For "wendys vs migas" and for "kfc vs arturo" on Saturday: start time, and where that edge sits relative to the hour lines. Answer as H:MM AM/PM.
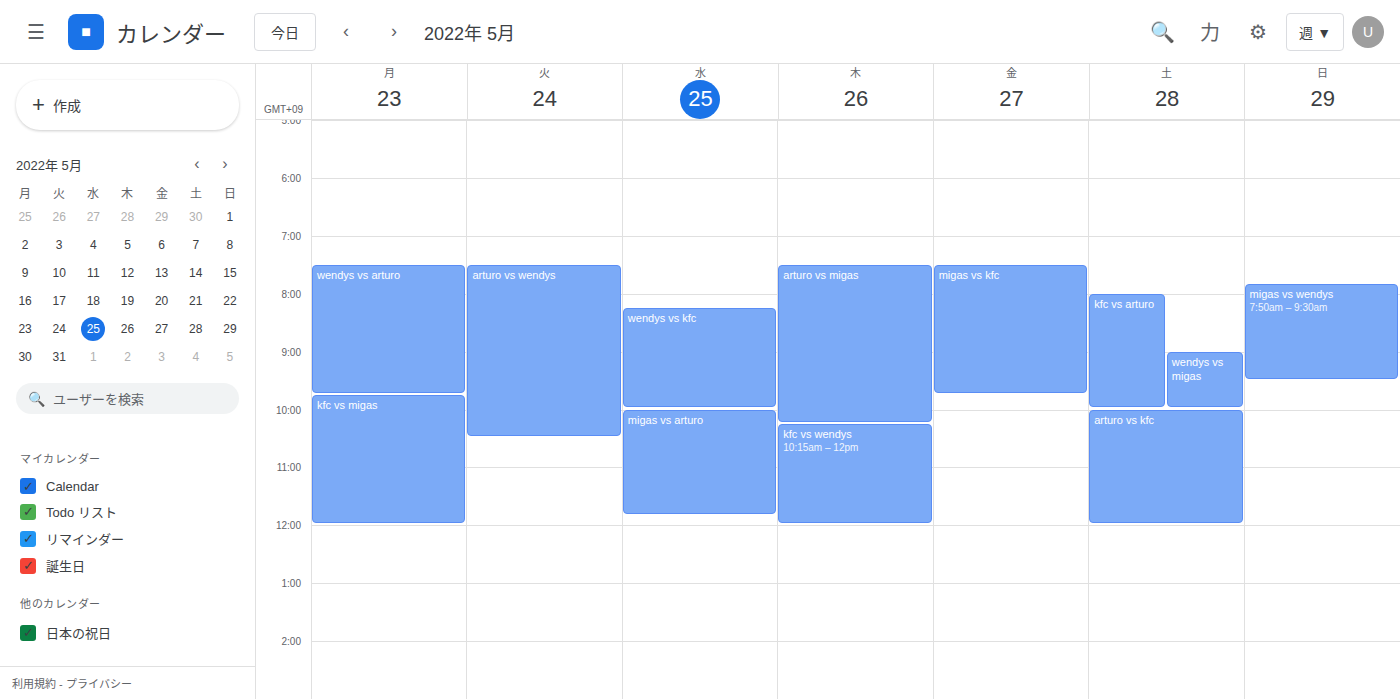
"wendys vs migas": 9:00 AM, exactly on the 9 AM line. "kfc vs arturo": 8:00 AM, exactly on the 8 AM line.